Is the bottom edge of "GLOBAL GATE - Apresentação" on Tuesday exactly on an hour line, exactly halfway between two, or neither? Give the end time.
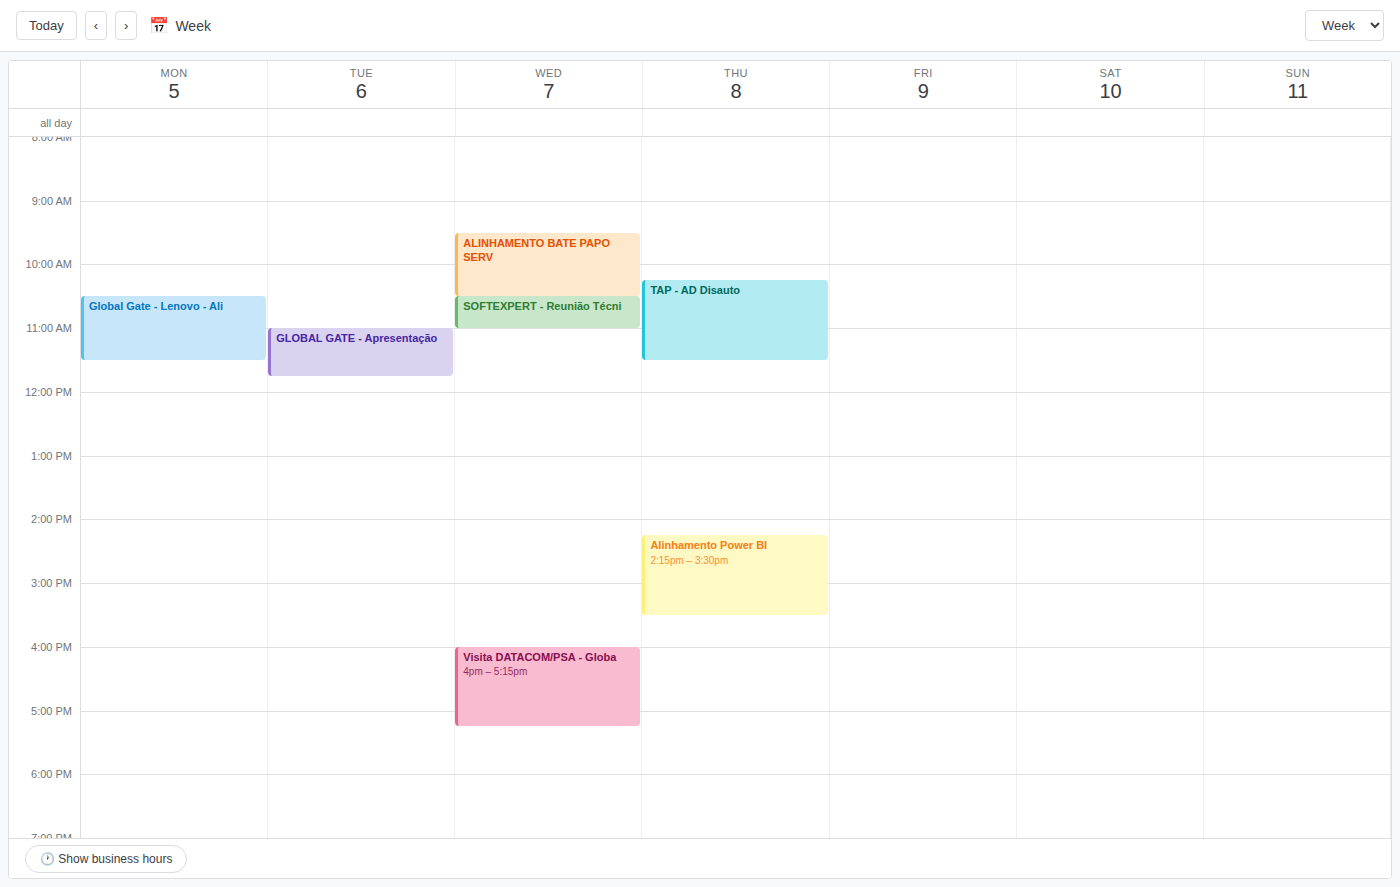
11:45 AM -- neither: three quarters of the way from the 11 AM line to the 12 PM line.